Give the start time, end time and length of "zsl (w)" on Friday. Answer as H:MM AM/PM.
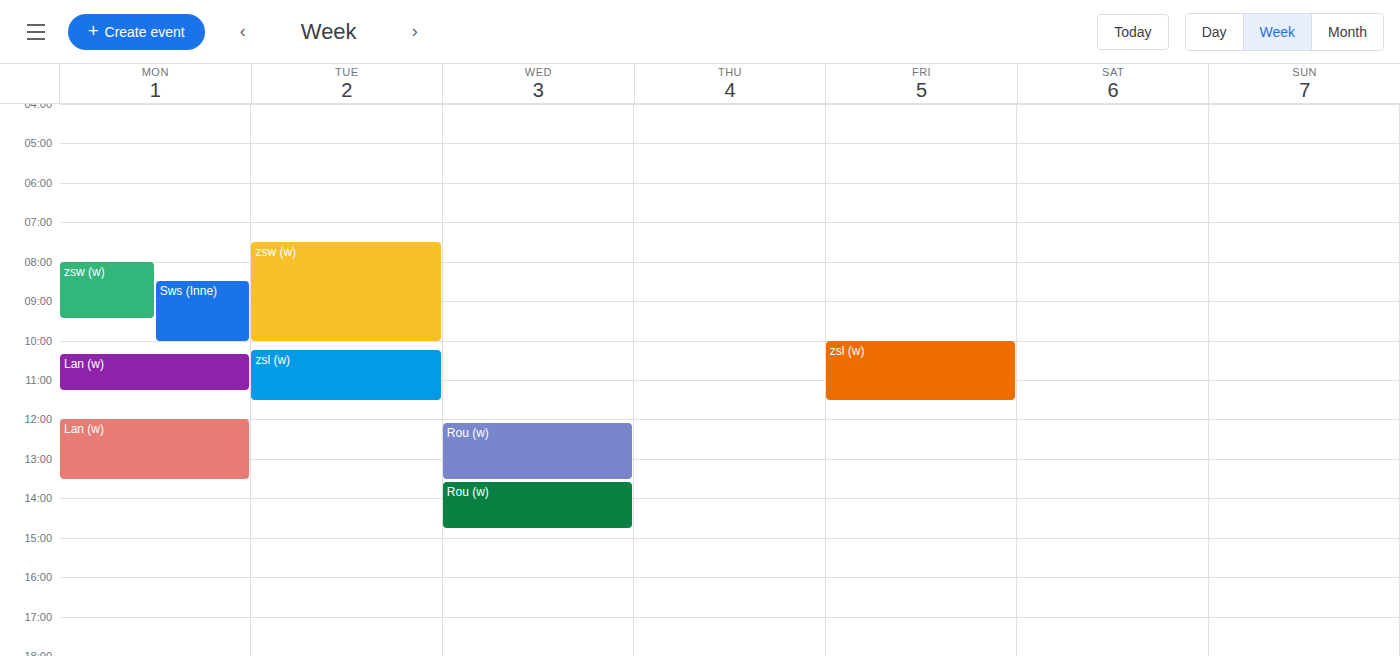
10:00 AM to 11:30 AM, 1 hour 30 minutes